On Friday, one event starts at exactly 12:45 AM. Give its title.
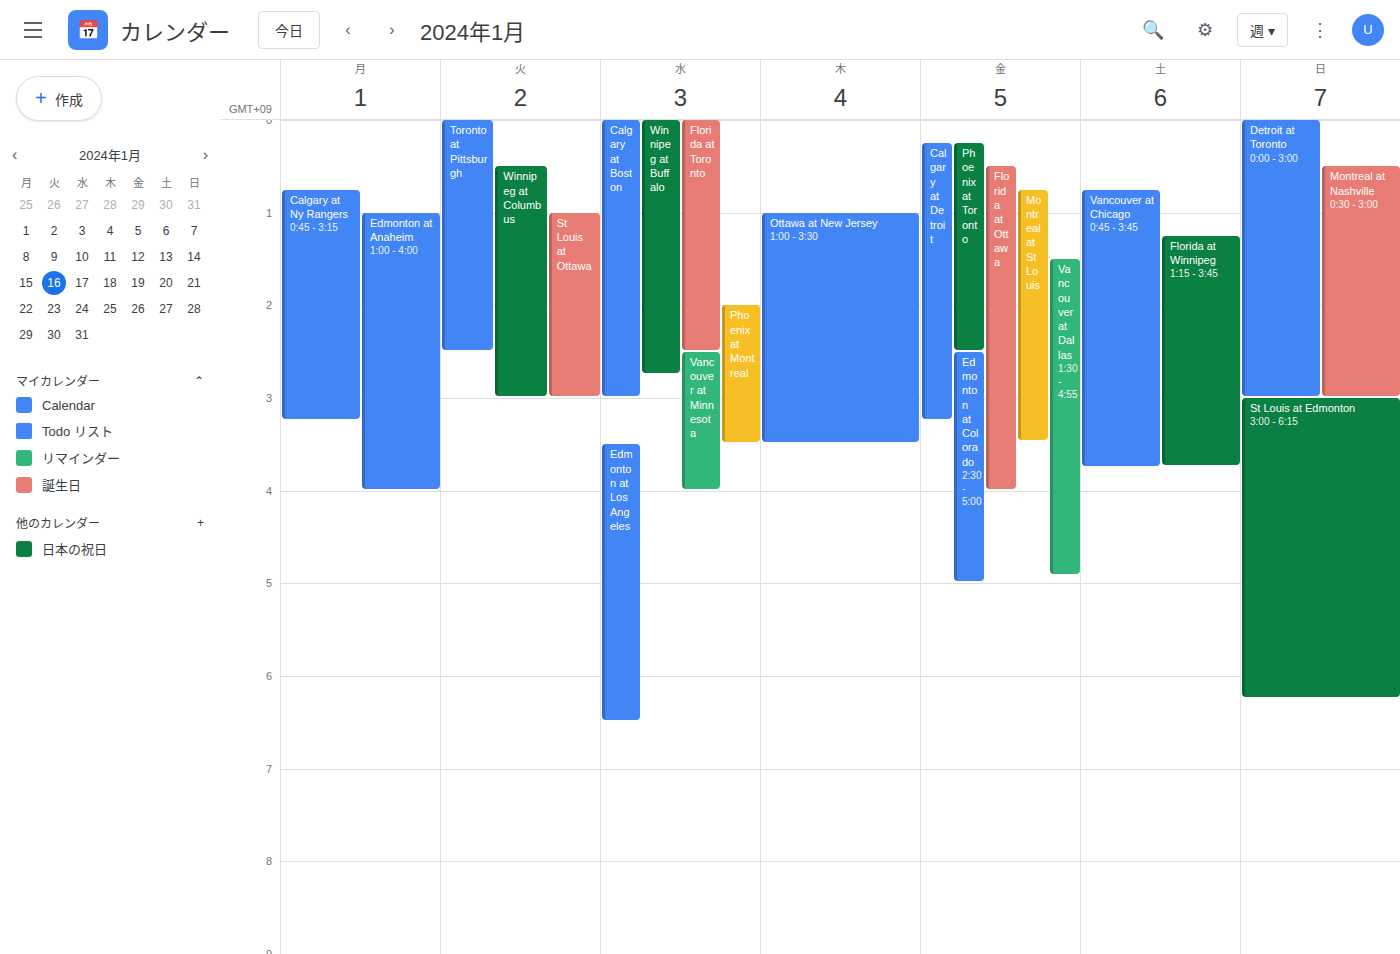
"Montreal at St Louis"